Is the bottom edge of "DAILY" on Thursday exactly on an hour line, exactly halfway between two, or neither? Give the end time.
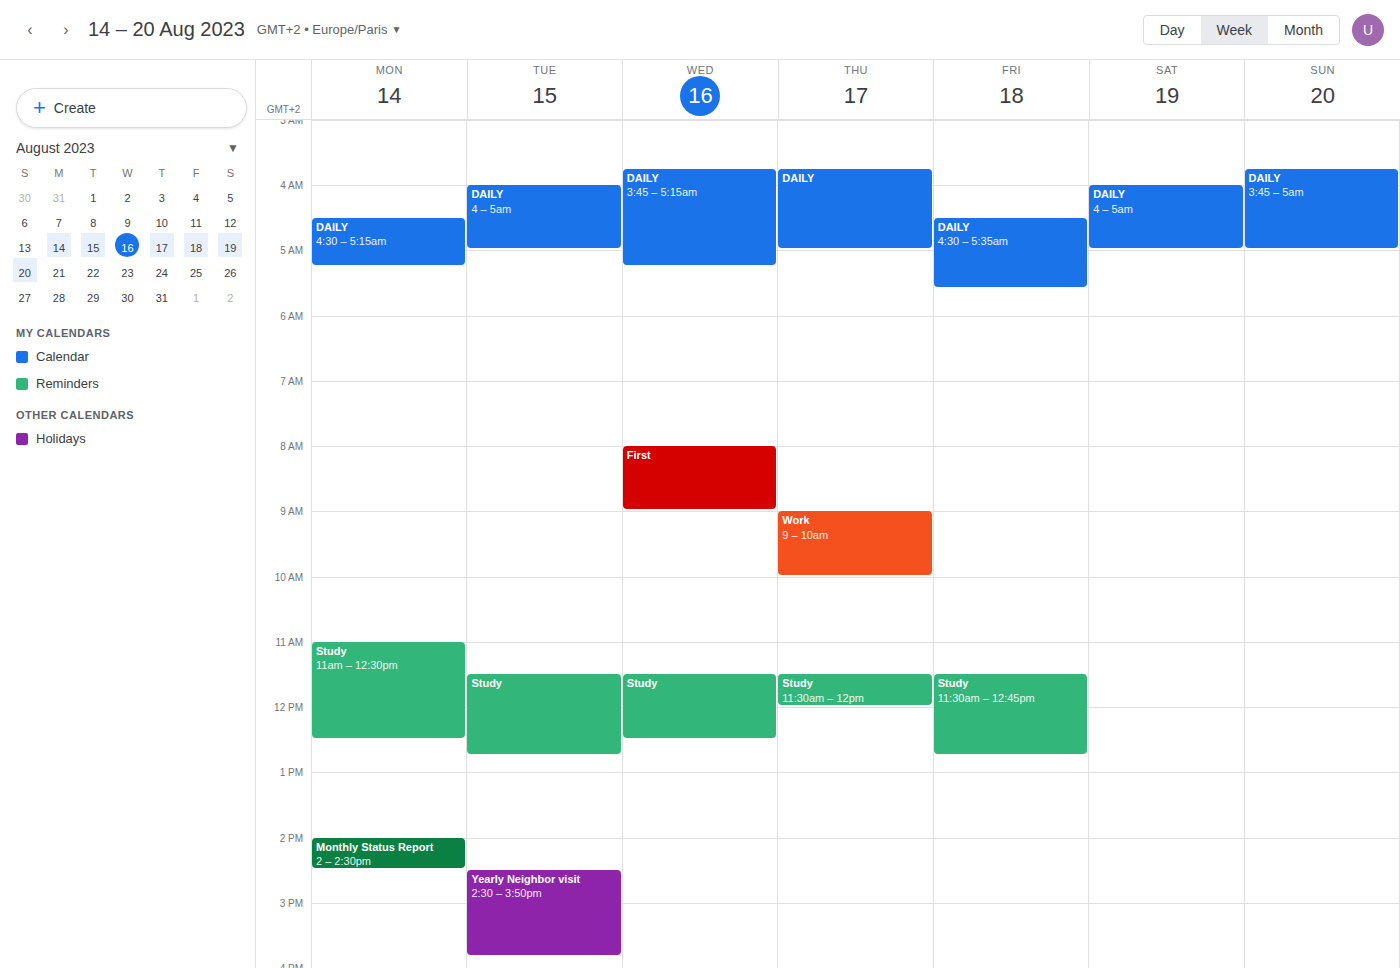
5:00 AM -- exactly on the 5 AM line.